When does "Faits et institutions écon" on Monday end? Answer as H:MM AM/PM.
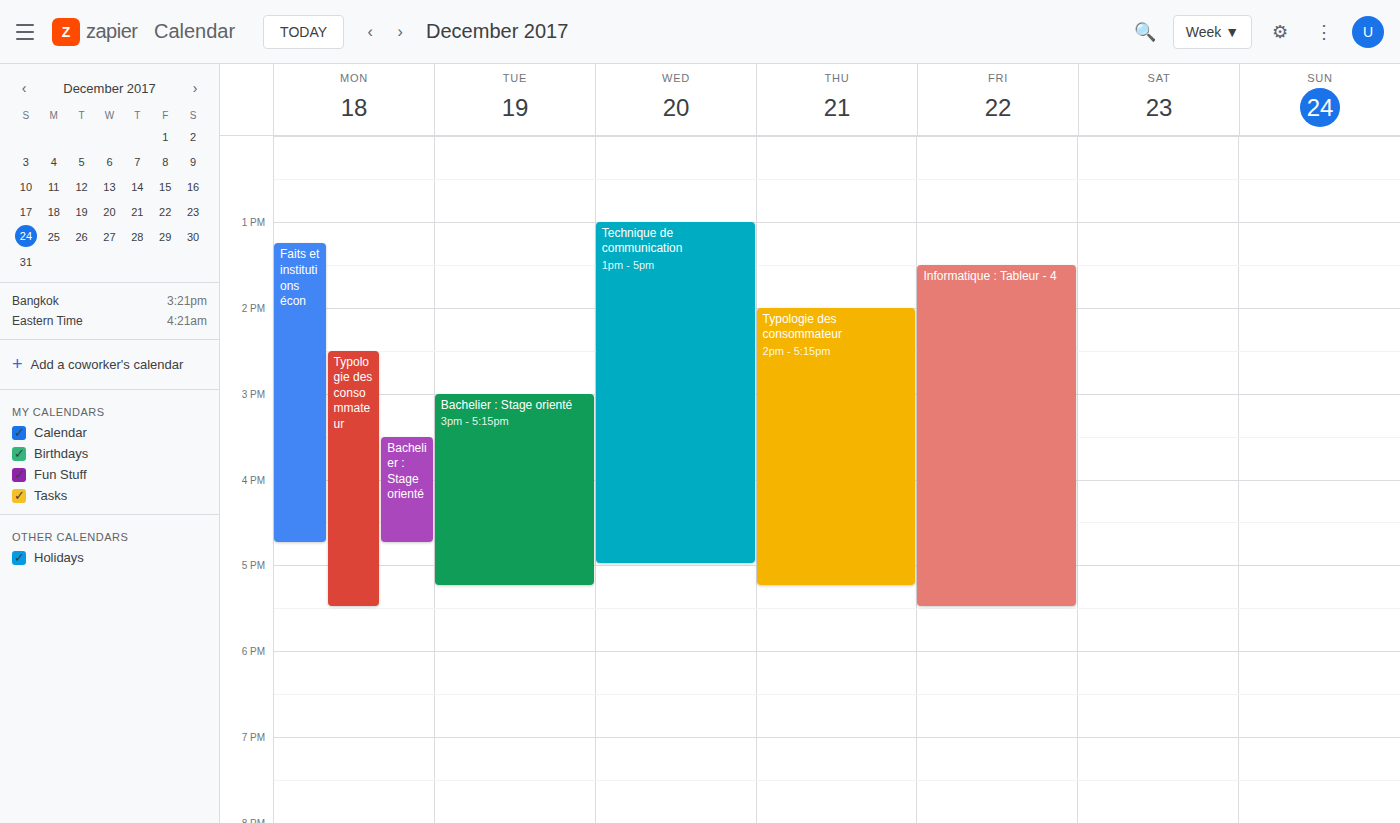
4:45 PM